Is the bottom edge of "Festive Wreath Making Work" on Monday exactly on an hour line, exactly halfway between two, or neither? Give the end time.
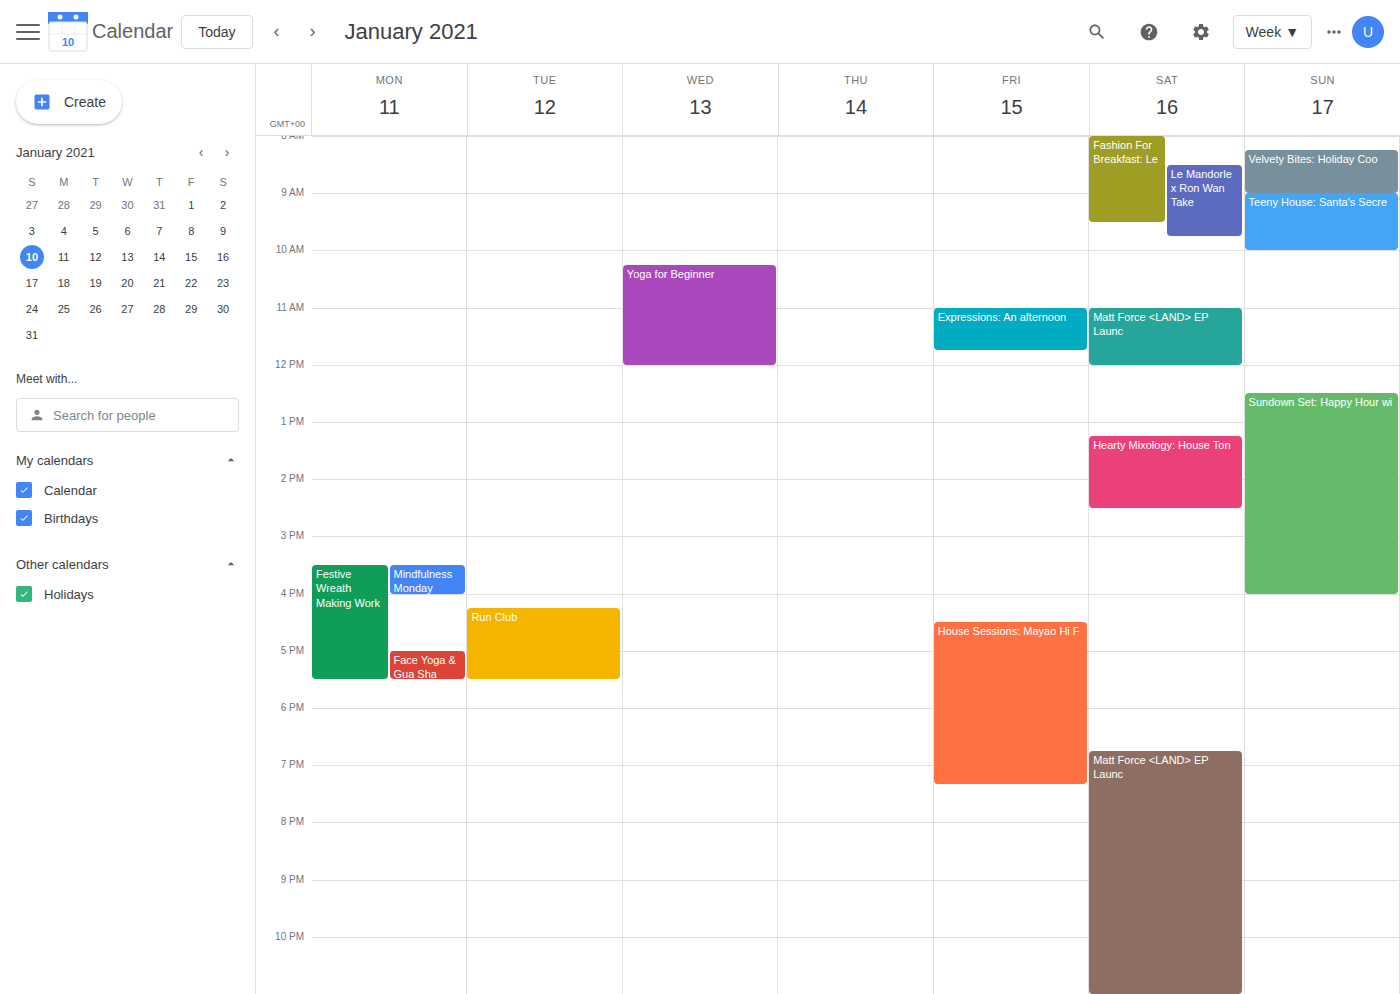
5:30 PM -- halfway between the 5 PM and 6 PM lines.